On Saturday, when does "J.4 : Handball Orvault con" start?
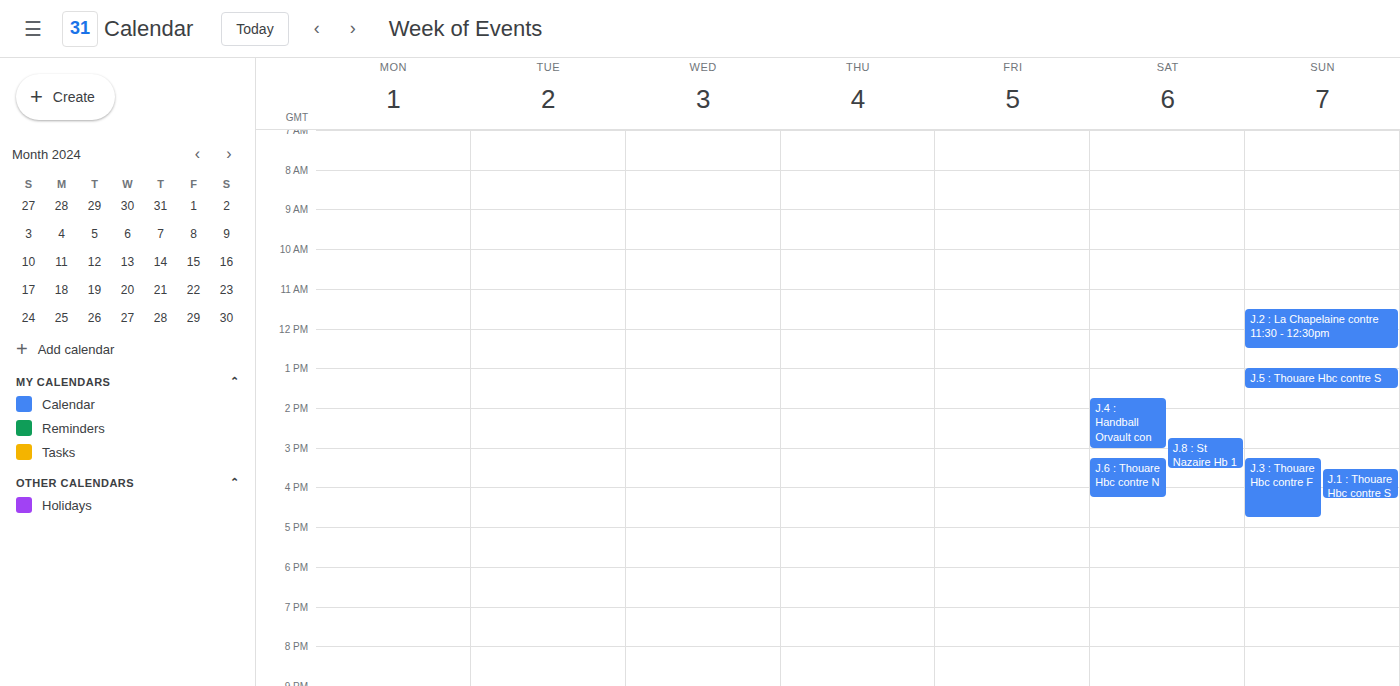
1:45 PM